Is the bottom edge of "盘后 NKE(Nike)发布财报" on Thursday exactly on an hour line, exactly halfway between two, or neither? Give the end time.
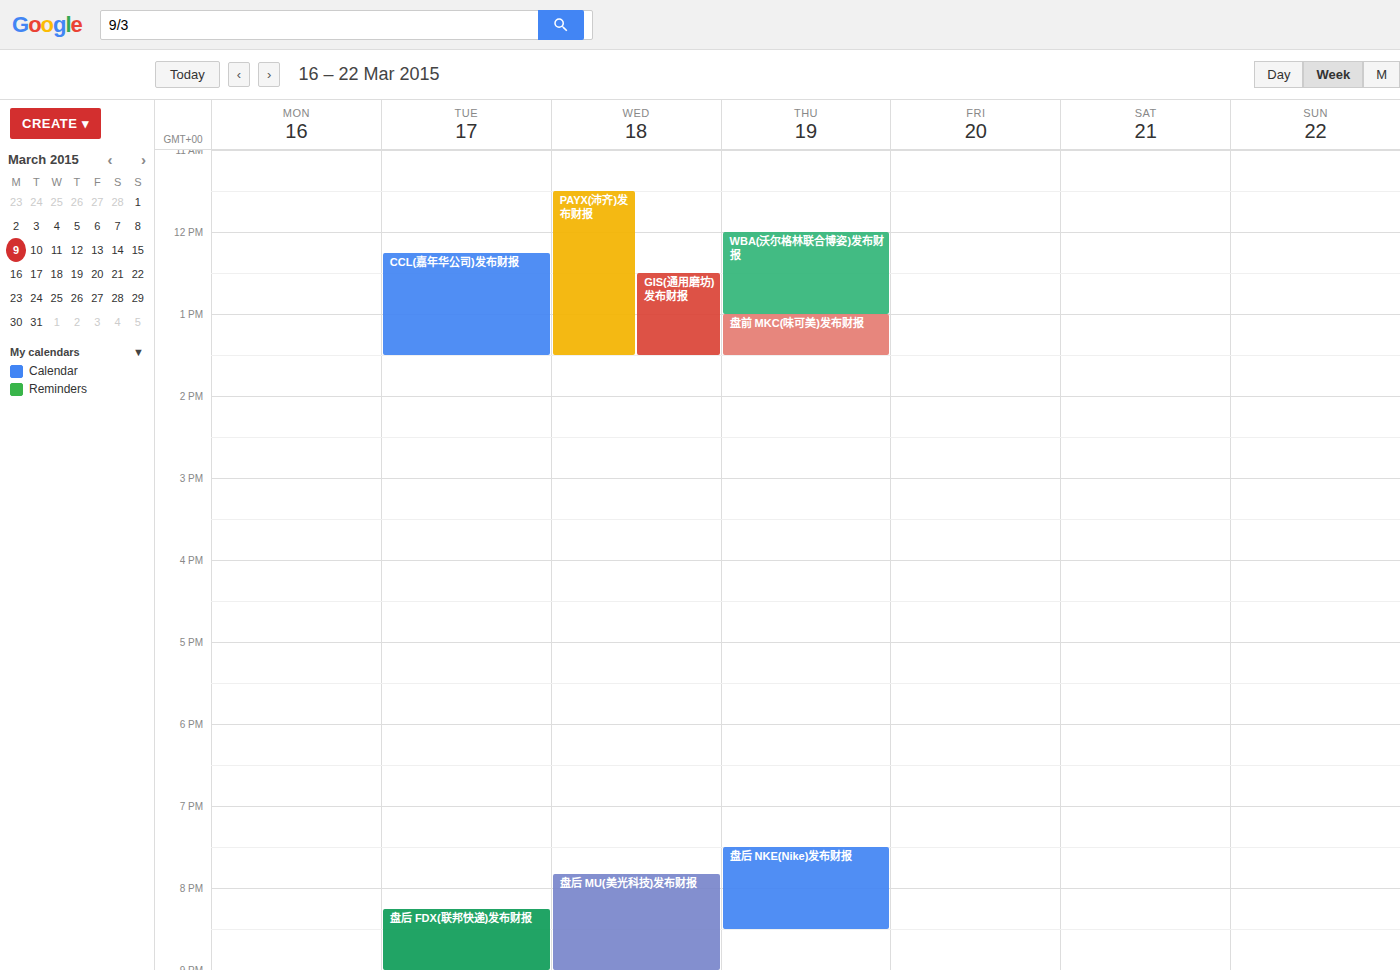
8:30 PM -- halfway between the 8 PM and 9 PM lines.